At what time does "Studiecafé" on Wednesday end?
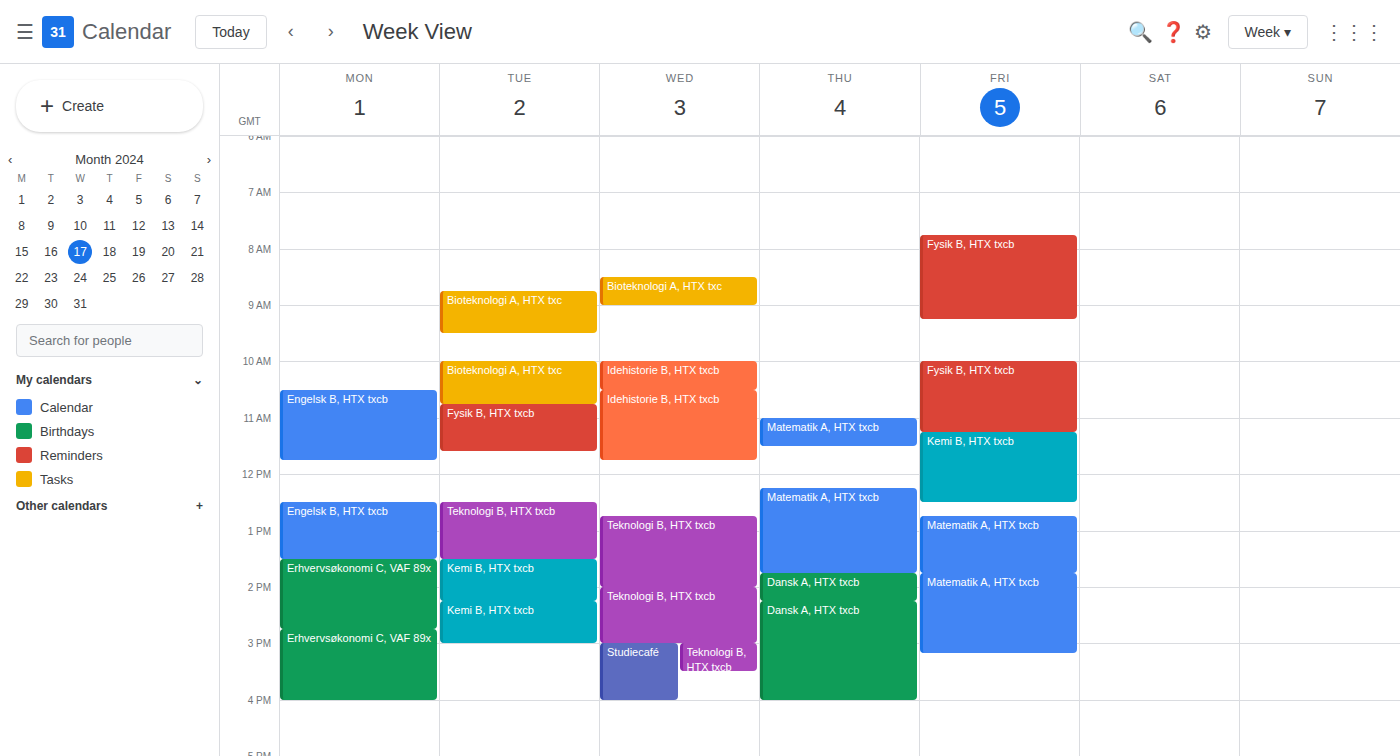
16:00